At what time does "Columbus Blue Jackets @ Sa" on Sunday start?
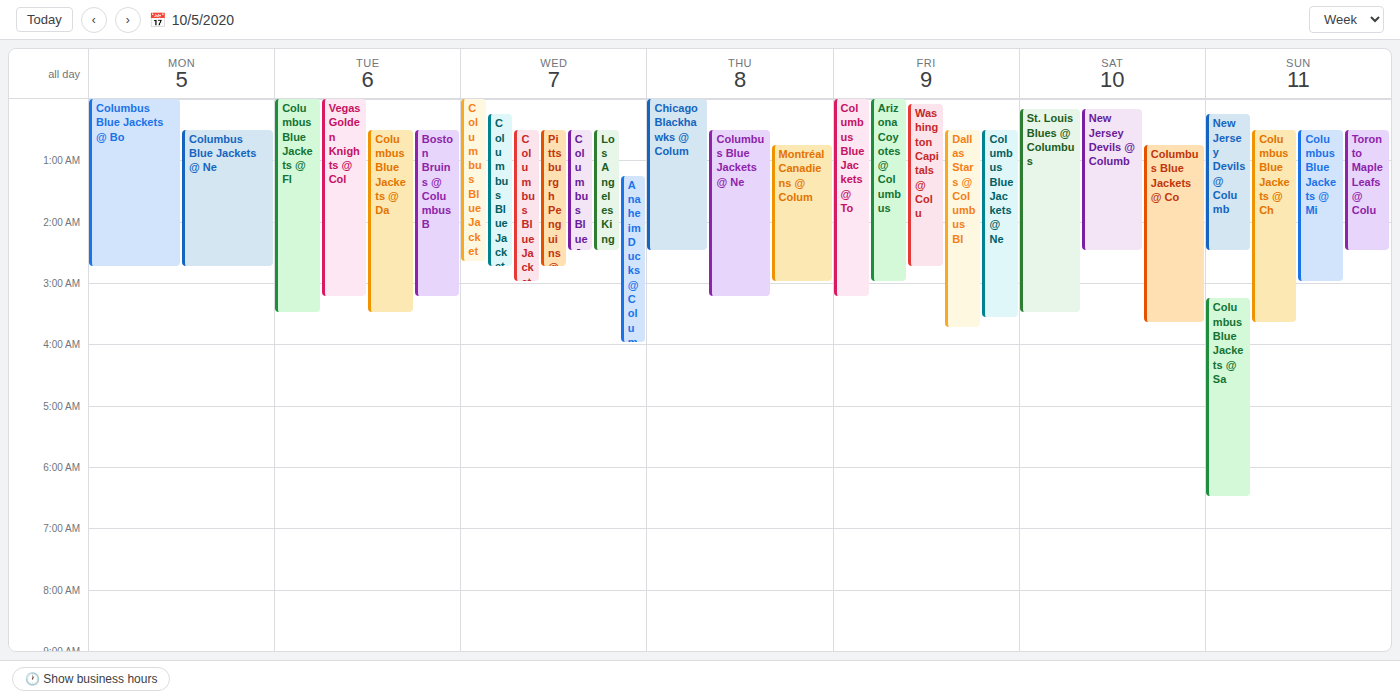
3:15 AM